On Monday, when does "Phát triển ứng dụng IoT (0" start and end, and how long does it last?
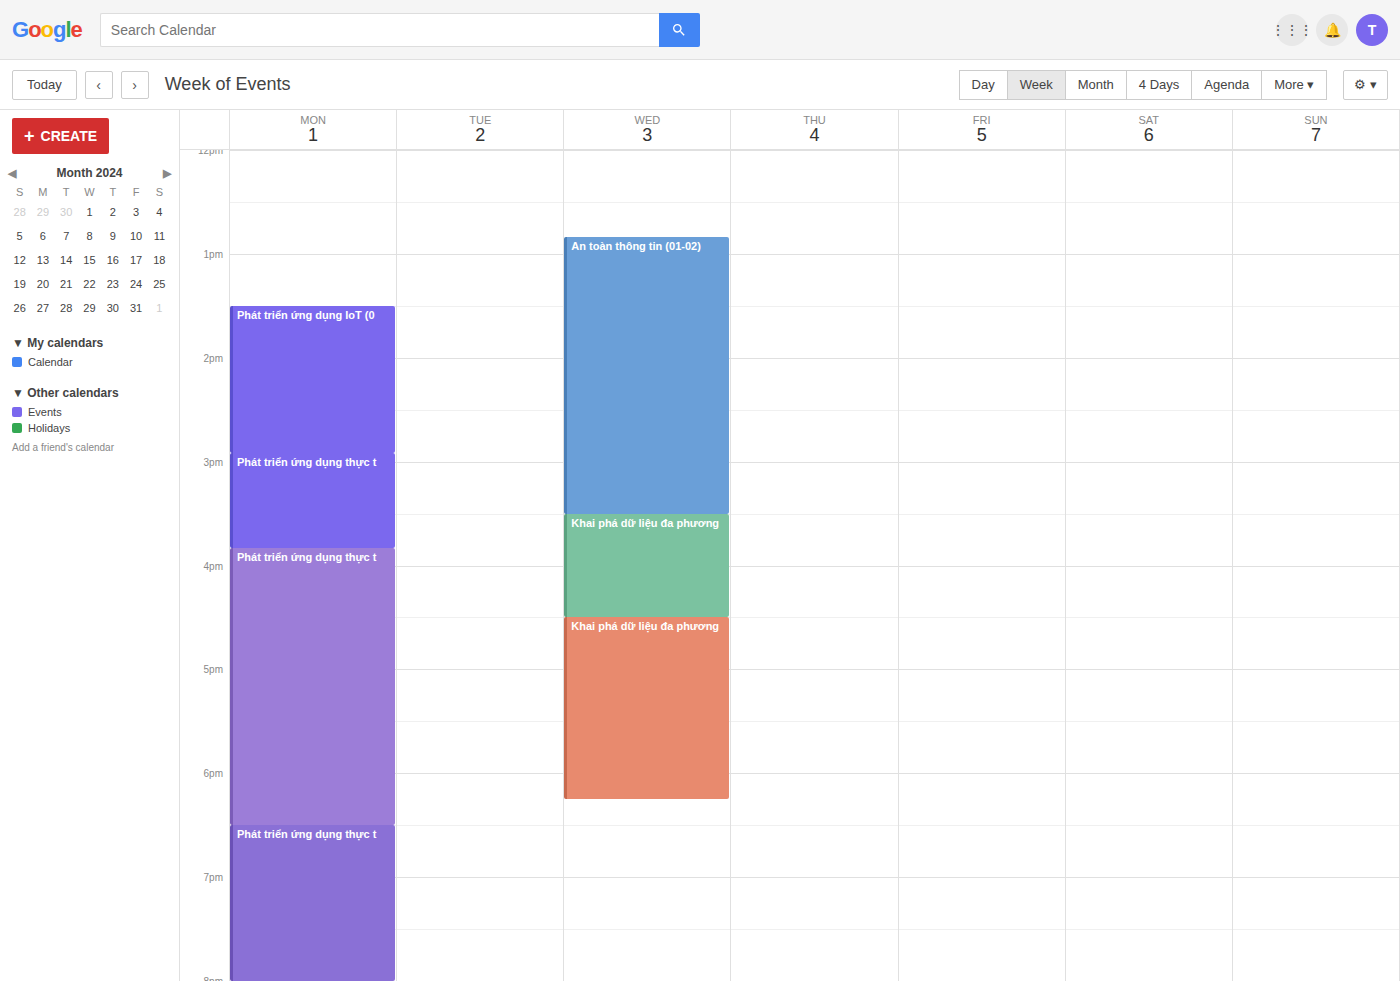
1:30 PM to 2:55 PM, 1 hour 25 minutes